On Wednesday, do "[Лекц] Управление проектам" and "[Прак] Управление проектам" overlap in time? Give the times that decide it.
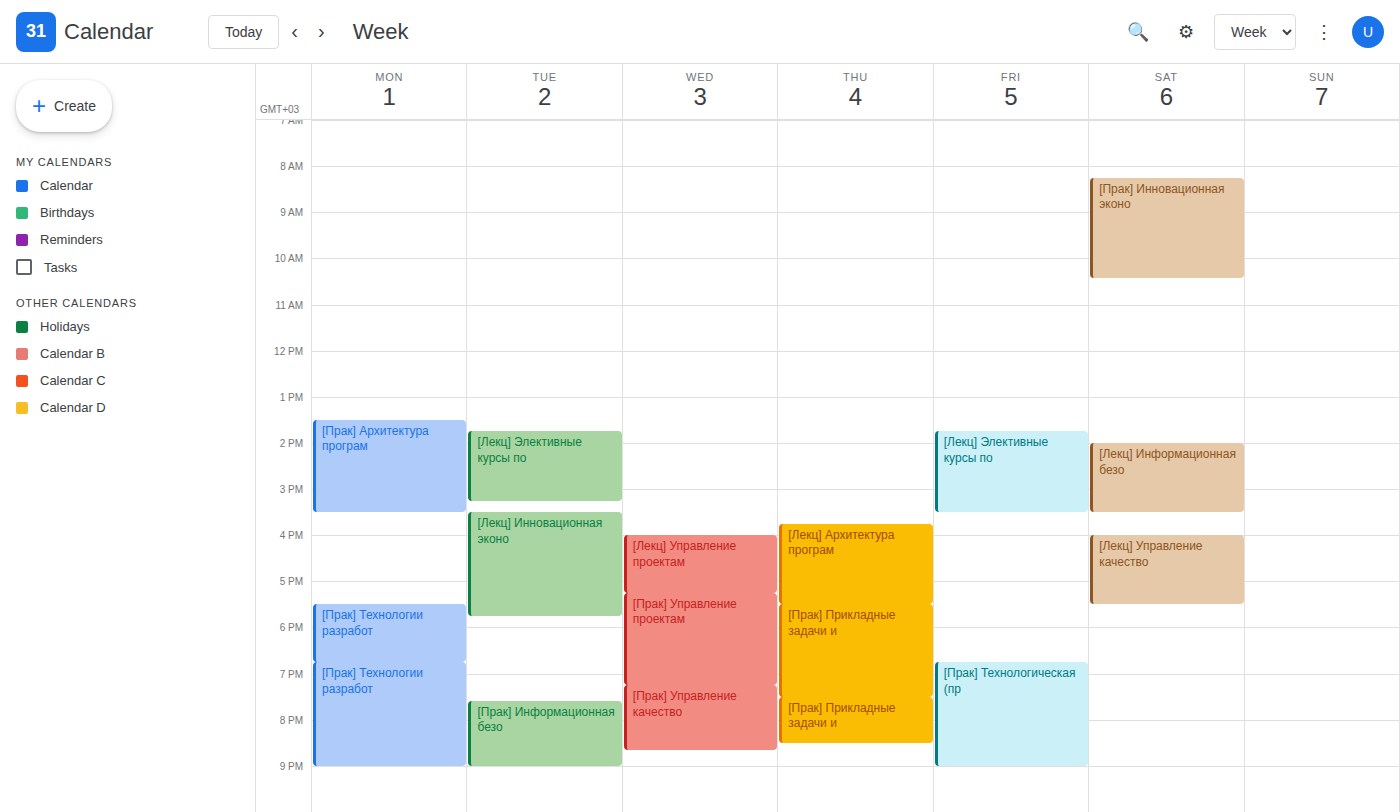
"[Лекц] Управление проектам" ends at 17:15, exactly when "[Прак] Управление проектам" starts -- they touch but do not overlap.